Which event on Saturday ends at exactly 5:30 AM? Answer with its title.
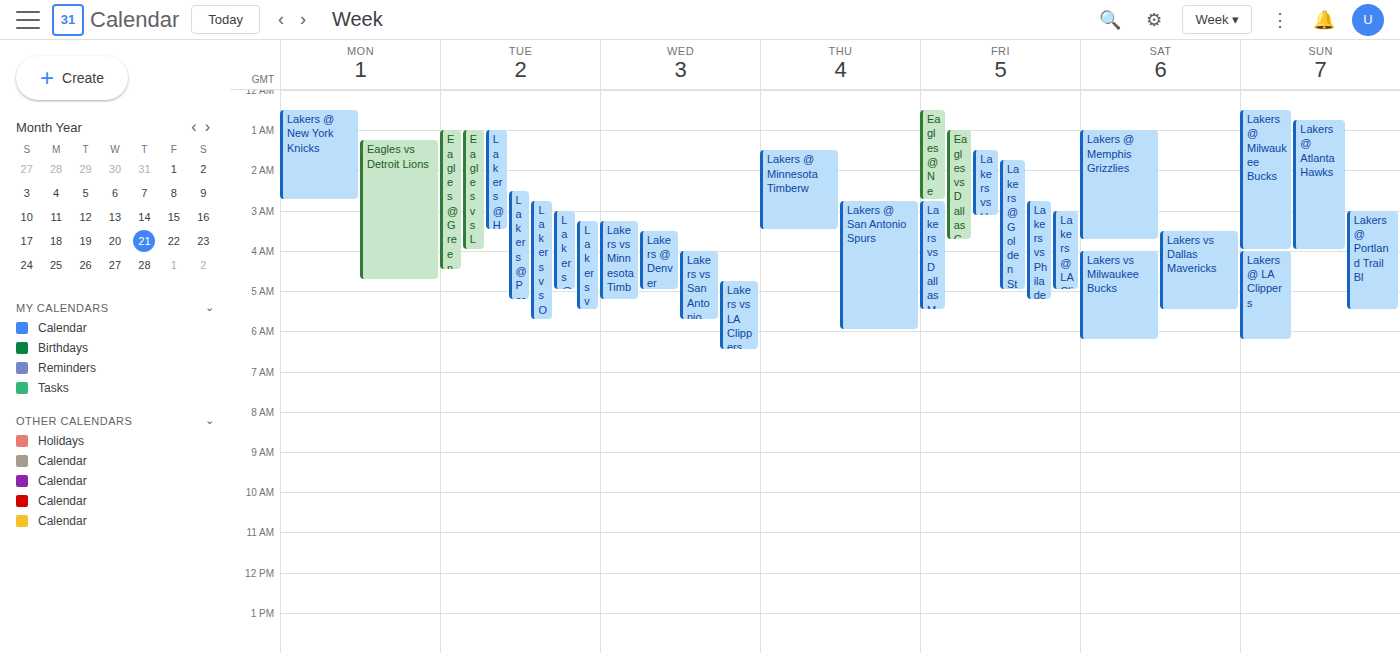
"Lakers vs Dallas Mavericks"